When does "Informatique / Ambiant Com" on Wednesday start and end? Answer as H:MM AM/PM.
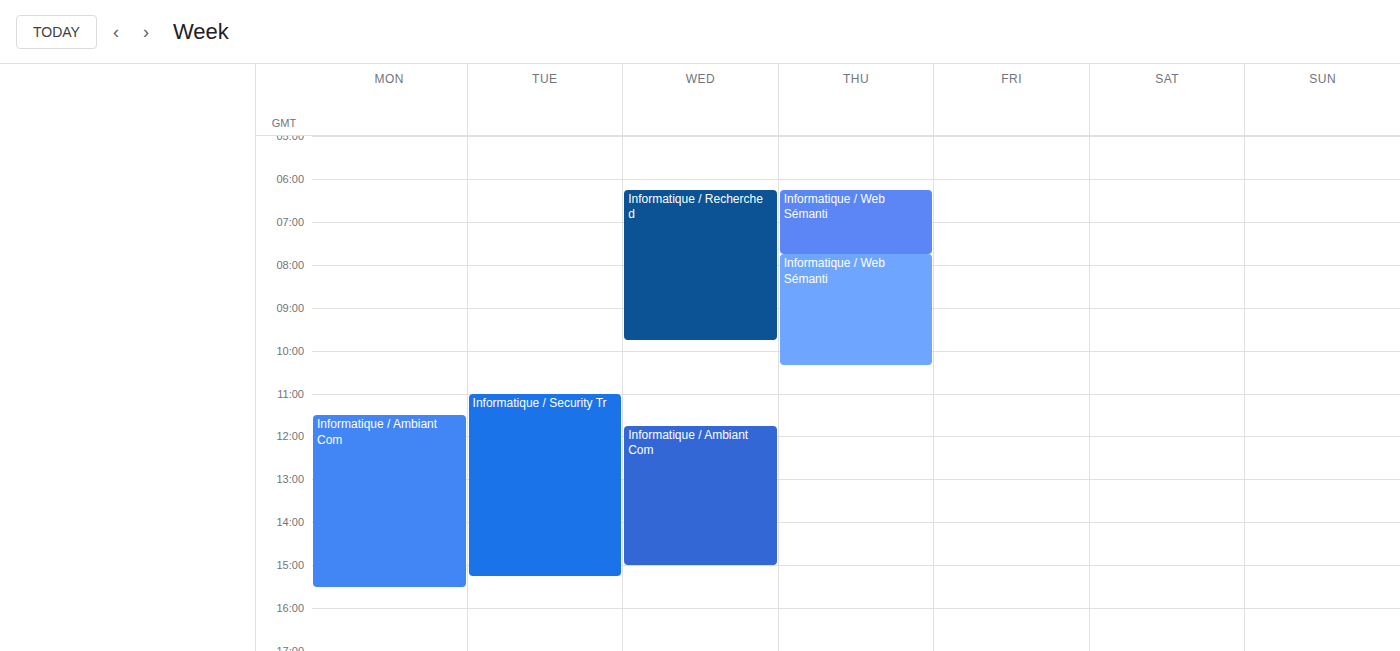
11:45 AM to 3:00 PM